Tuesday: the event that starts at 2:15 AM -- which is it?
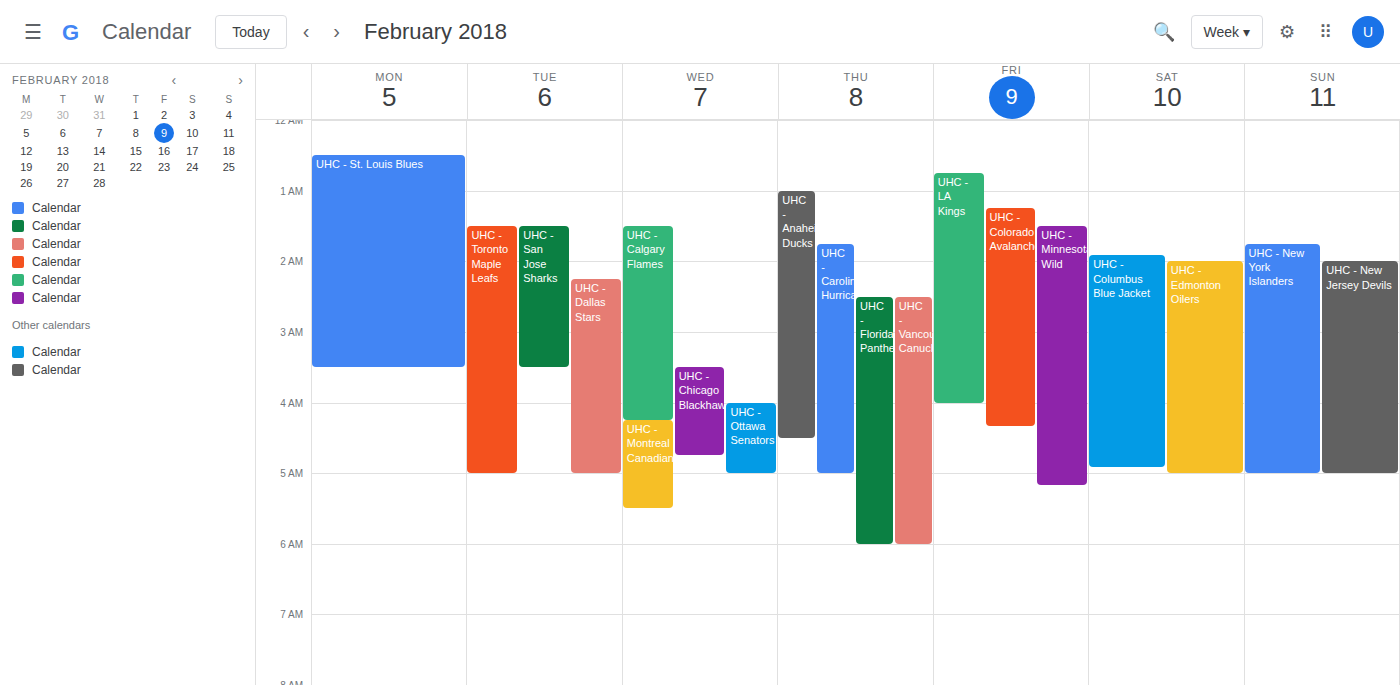
"UHC - Dallas Stars"